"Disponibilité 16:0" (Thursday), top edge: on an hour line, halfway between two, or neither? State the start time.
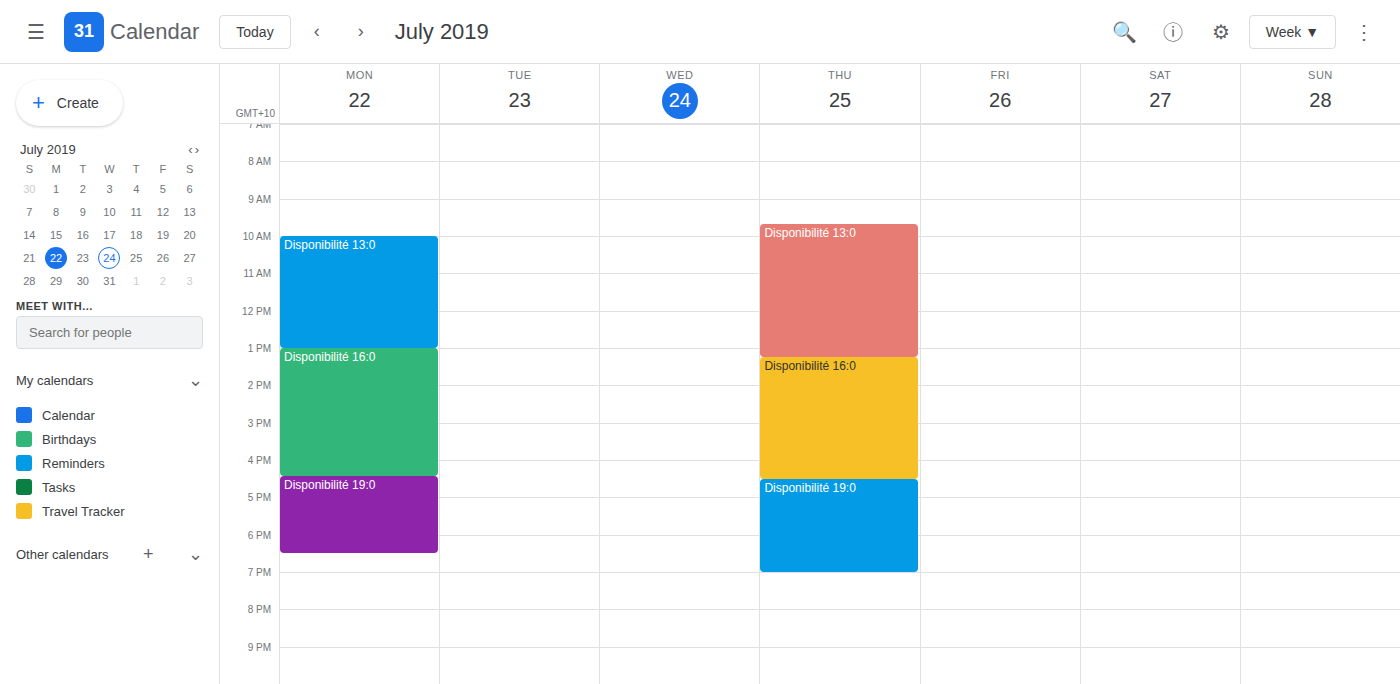
1:15 PM -- neither: a quarter of the way from the 1 PM line to the 2 PM line.